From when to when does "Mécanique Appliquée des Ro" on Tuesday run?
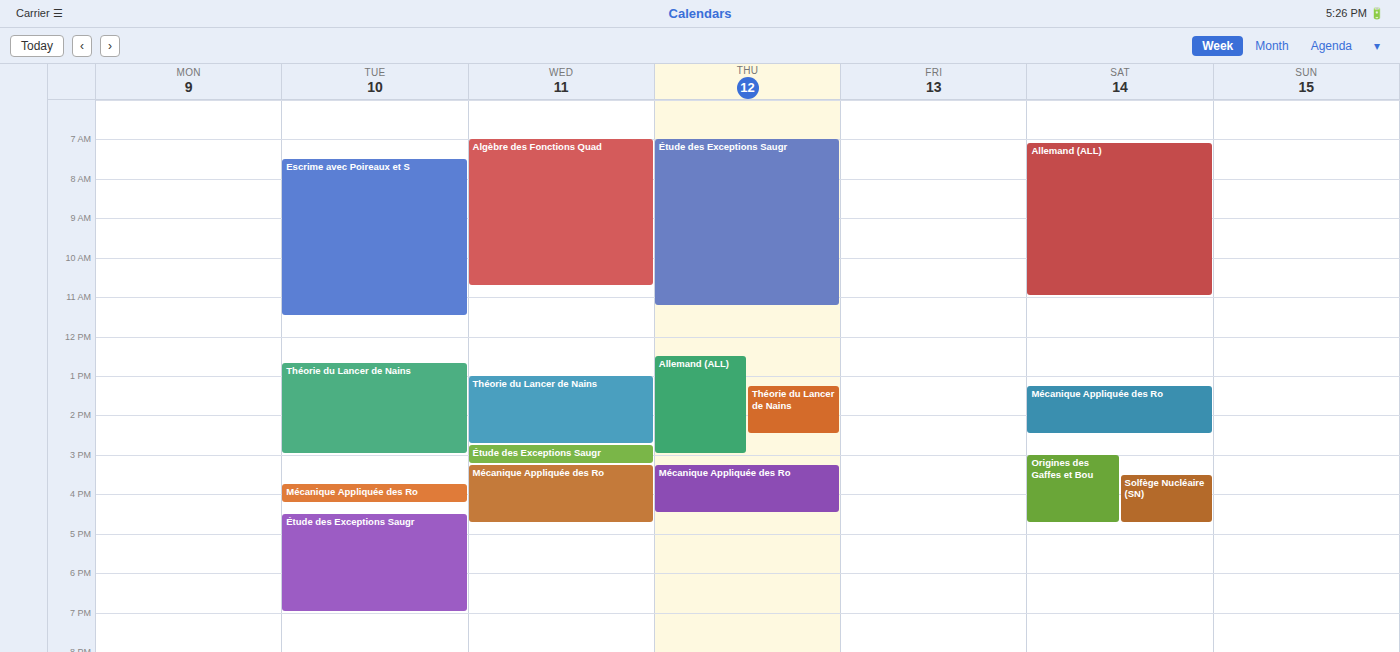
3:45 PM to 4:15 PM